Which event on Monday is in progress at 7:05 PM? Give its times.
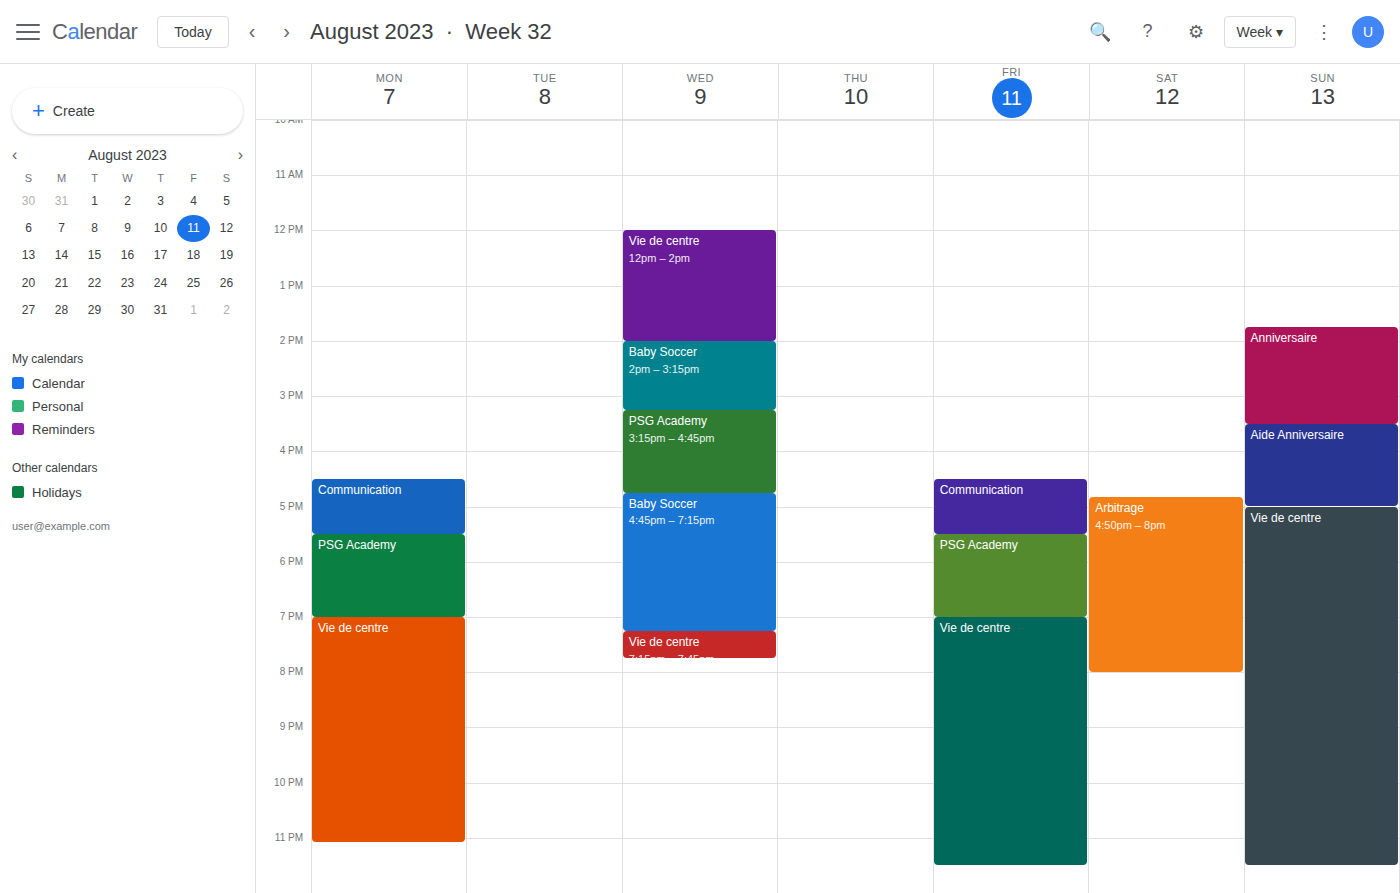
"Vie de centre", 7:00 PM to 11:05 PM